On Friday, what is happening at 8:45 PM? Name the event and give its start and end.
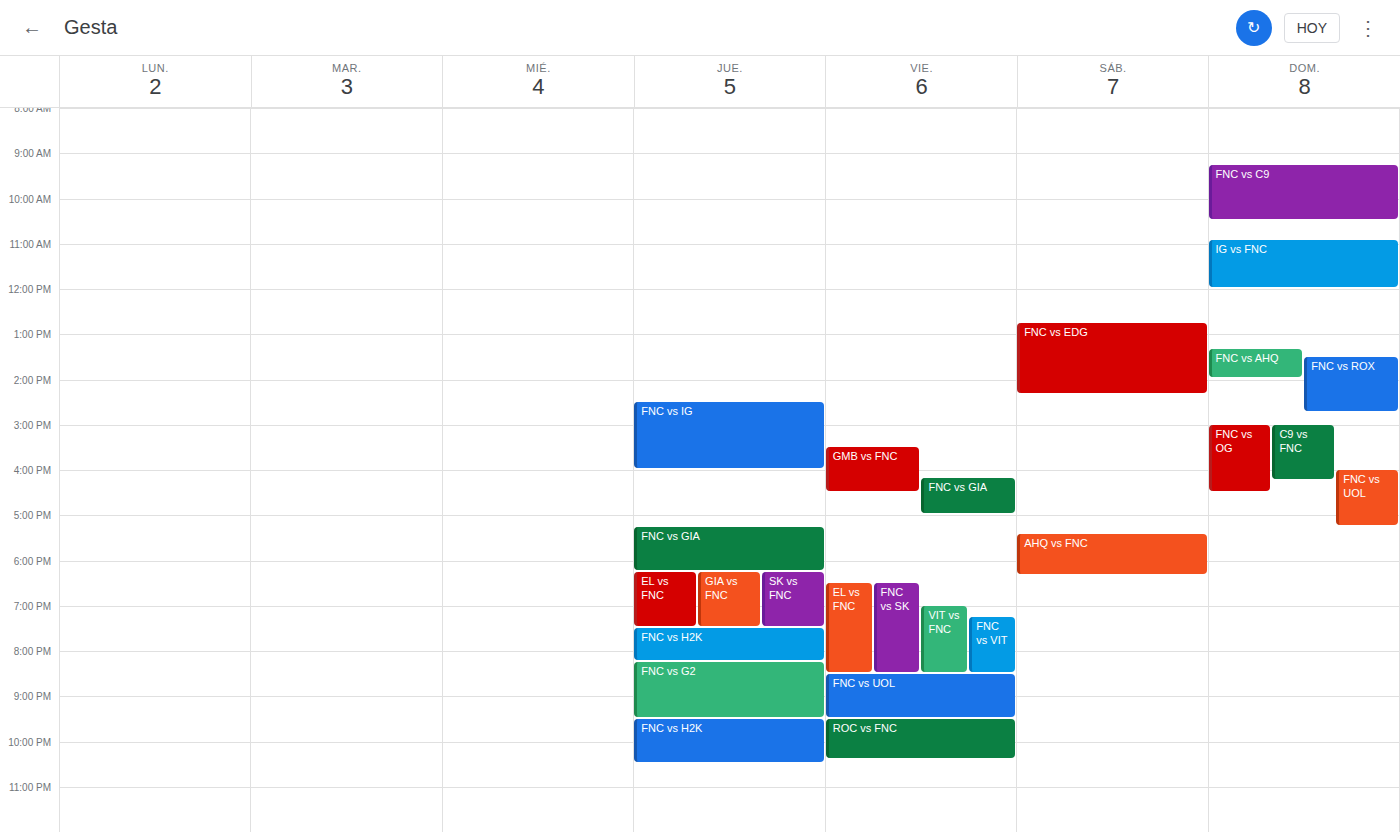
"FNC vs UOL", 8:30 PM to 9:30 PM